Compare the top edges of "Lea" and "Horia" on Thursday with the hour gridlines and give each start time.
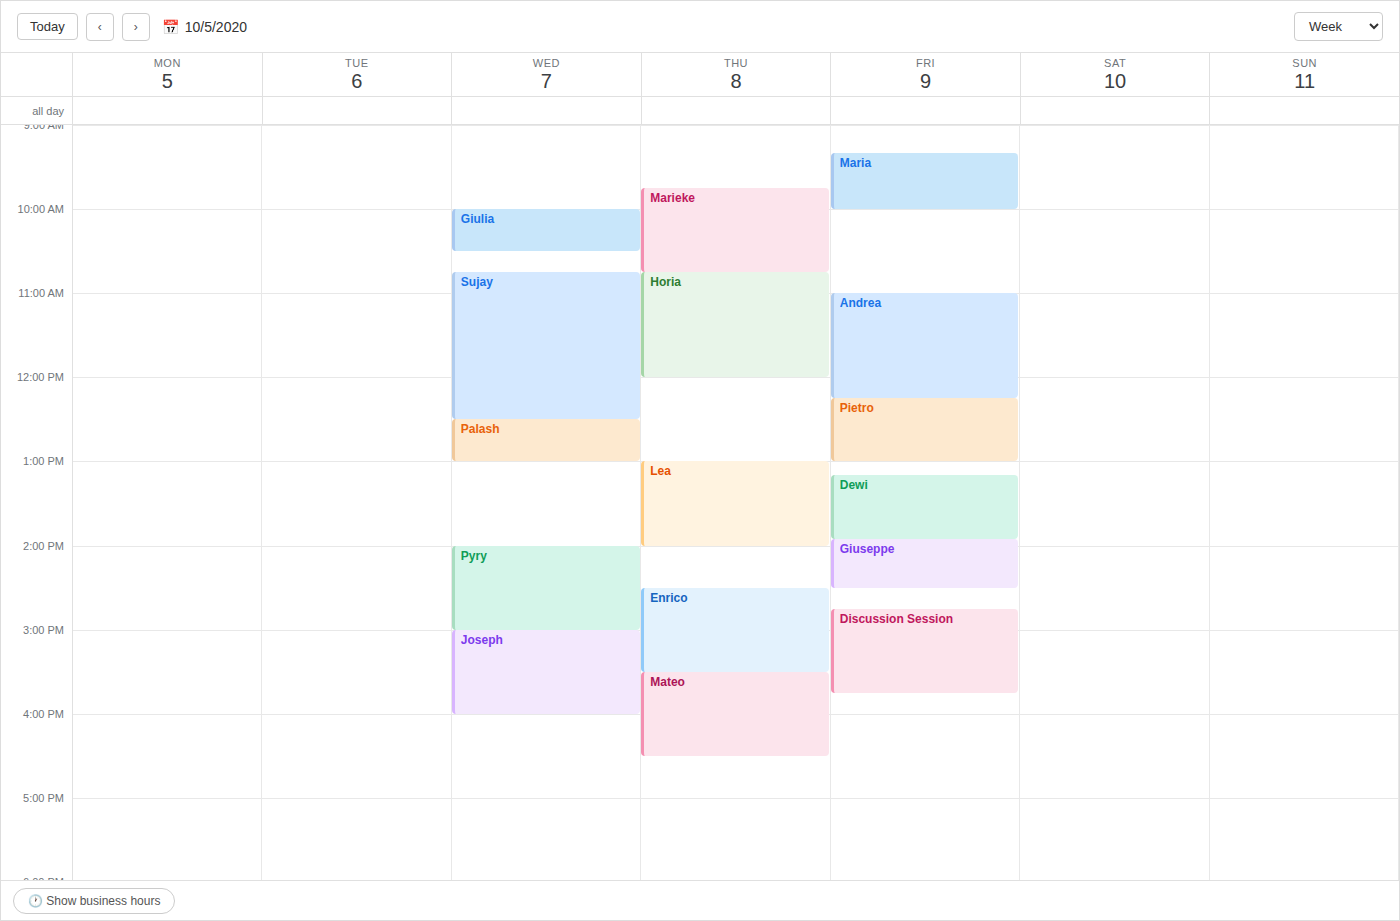
"Lea": 1:00 PM, exactly on the 1 PM line. "Horia": 10:45 AM, neither: three quarters of the way from the 10 AM line to the 11 AM line.